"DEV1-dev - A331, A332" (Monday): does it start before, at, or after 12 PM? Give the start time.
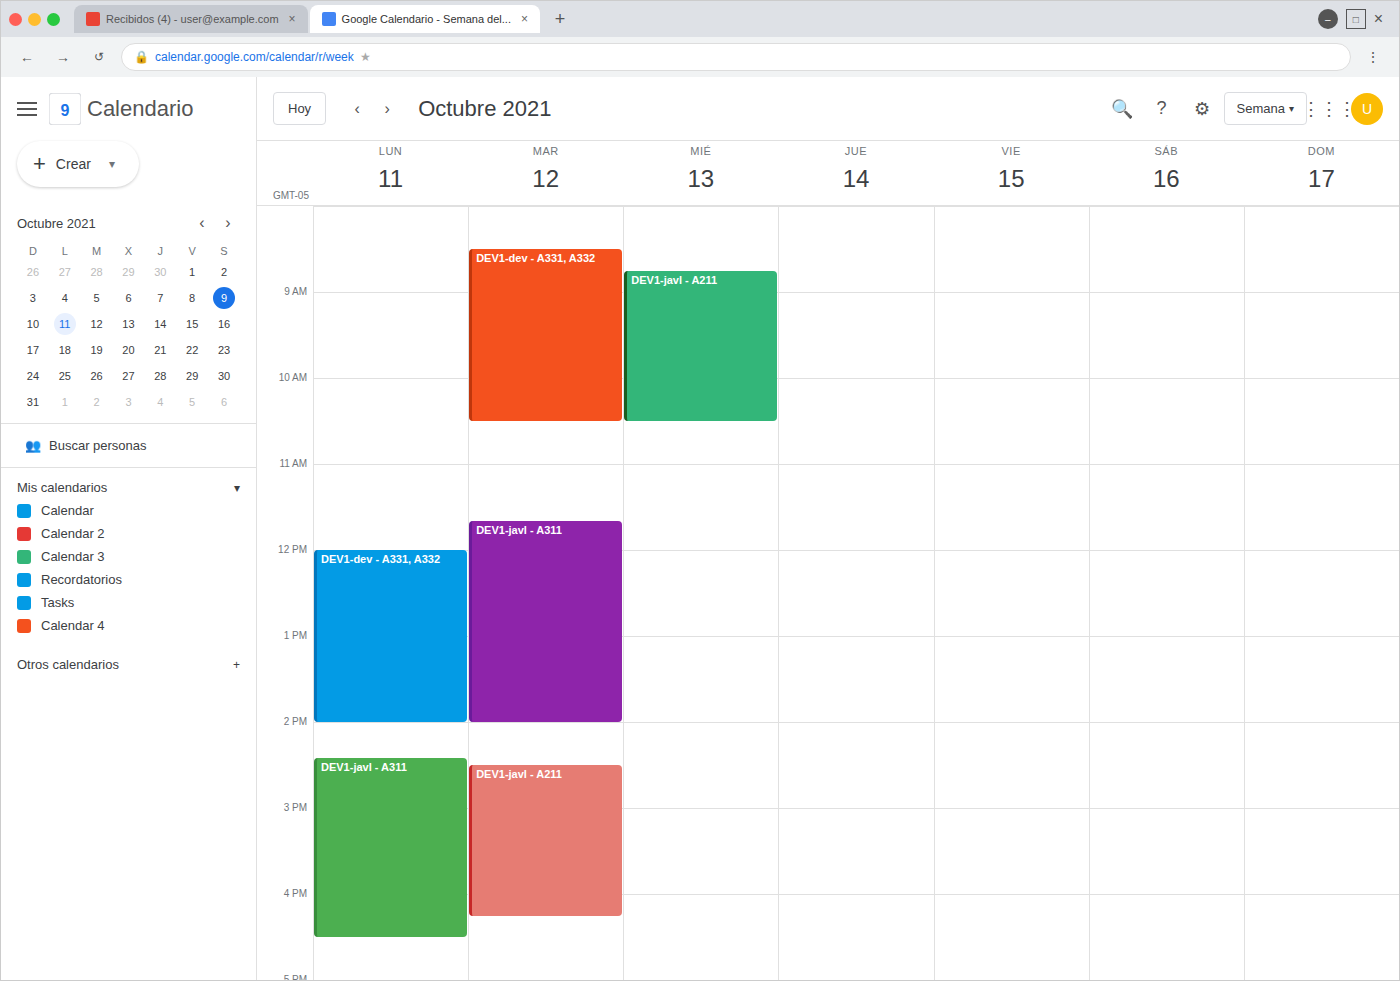
12:00 PM -- exactly at 12 PM, on the 12 PM line.